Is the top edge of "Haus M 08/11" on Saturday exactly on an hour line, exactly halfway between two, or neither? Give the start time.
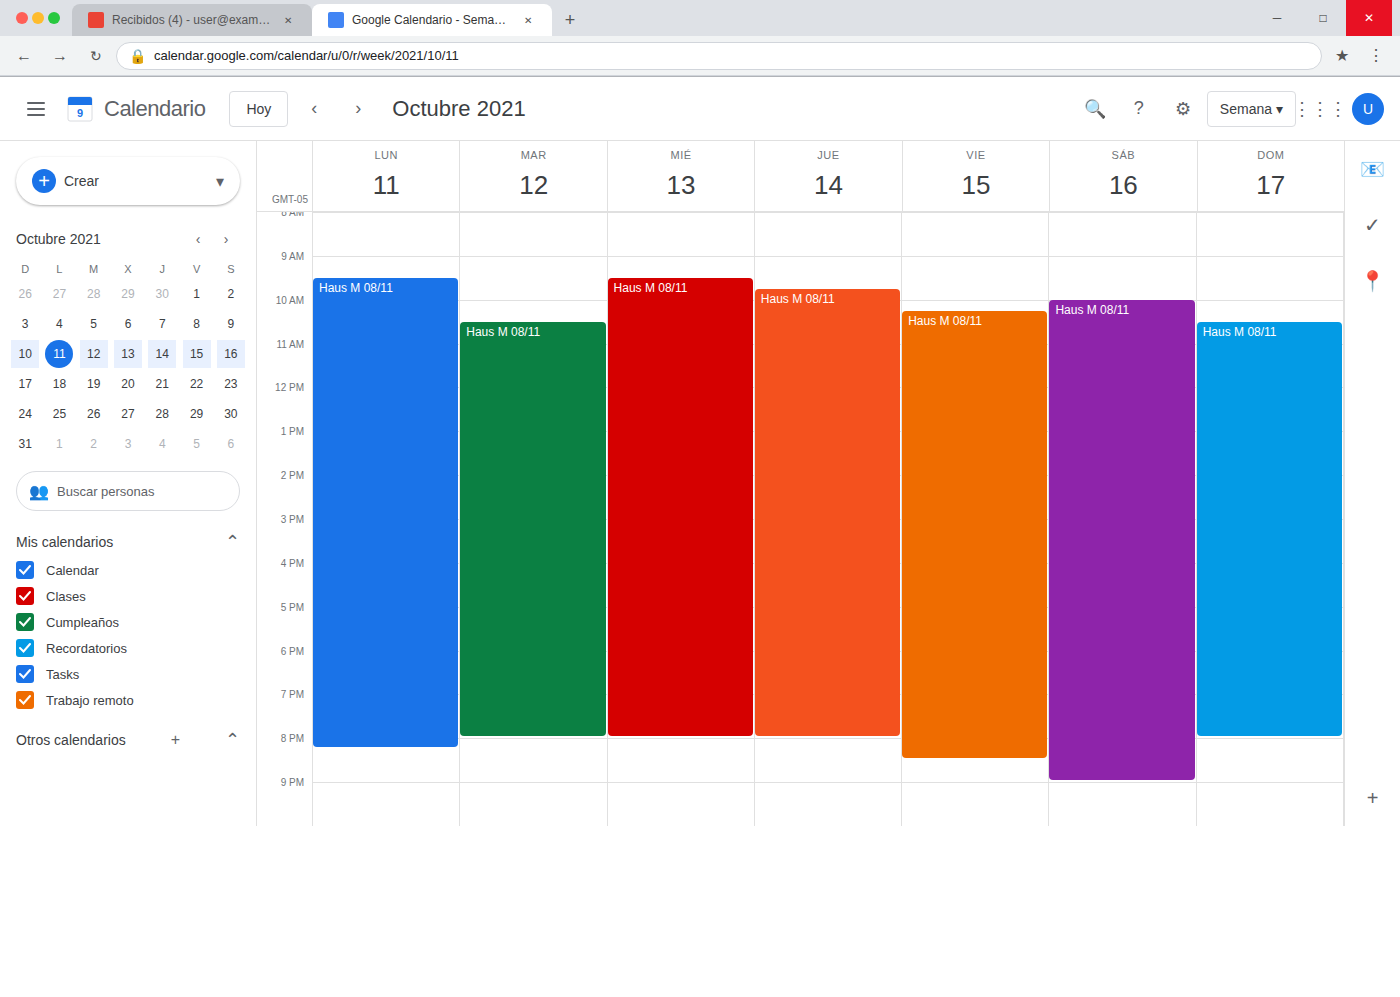
10:00 AM -- exactly on the 10 AM line.